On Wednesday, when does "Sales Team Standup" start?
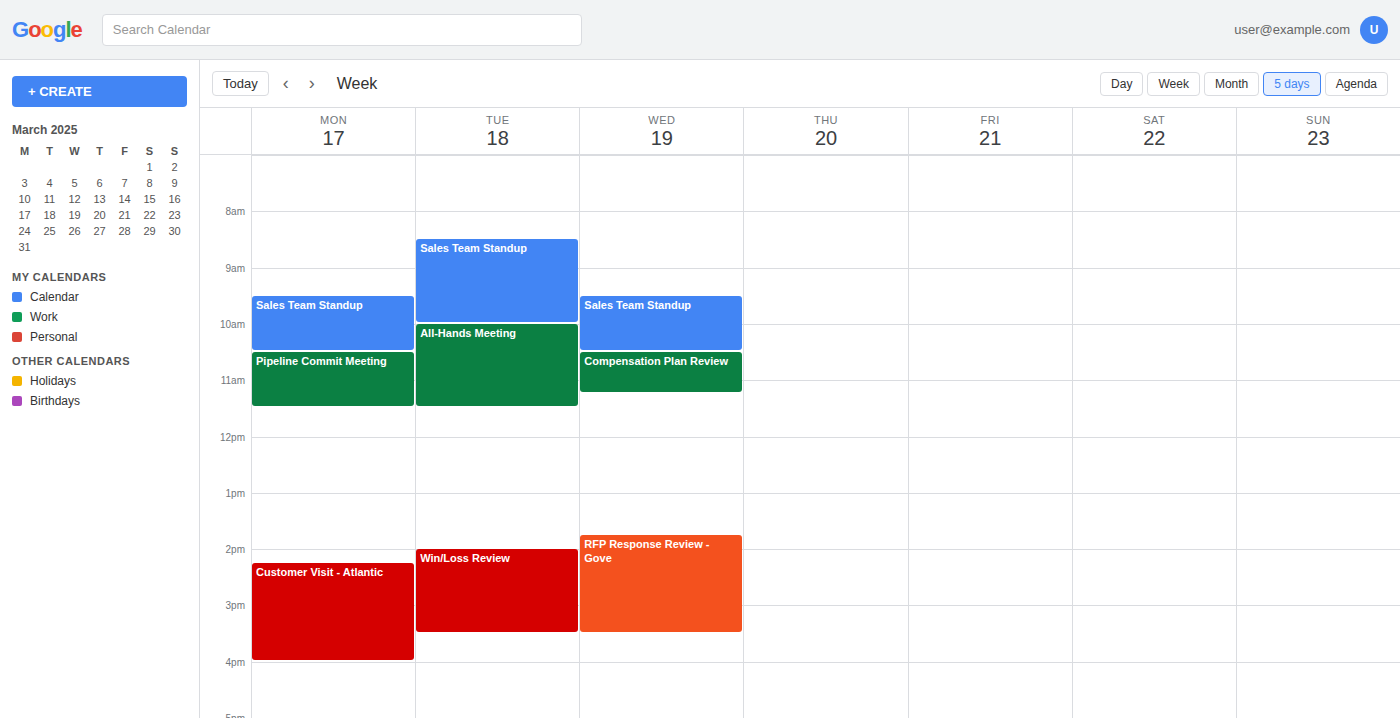
09:30